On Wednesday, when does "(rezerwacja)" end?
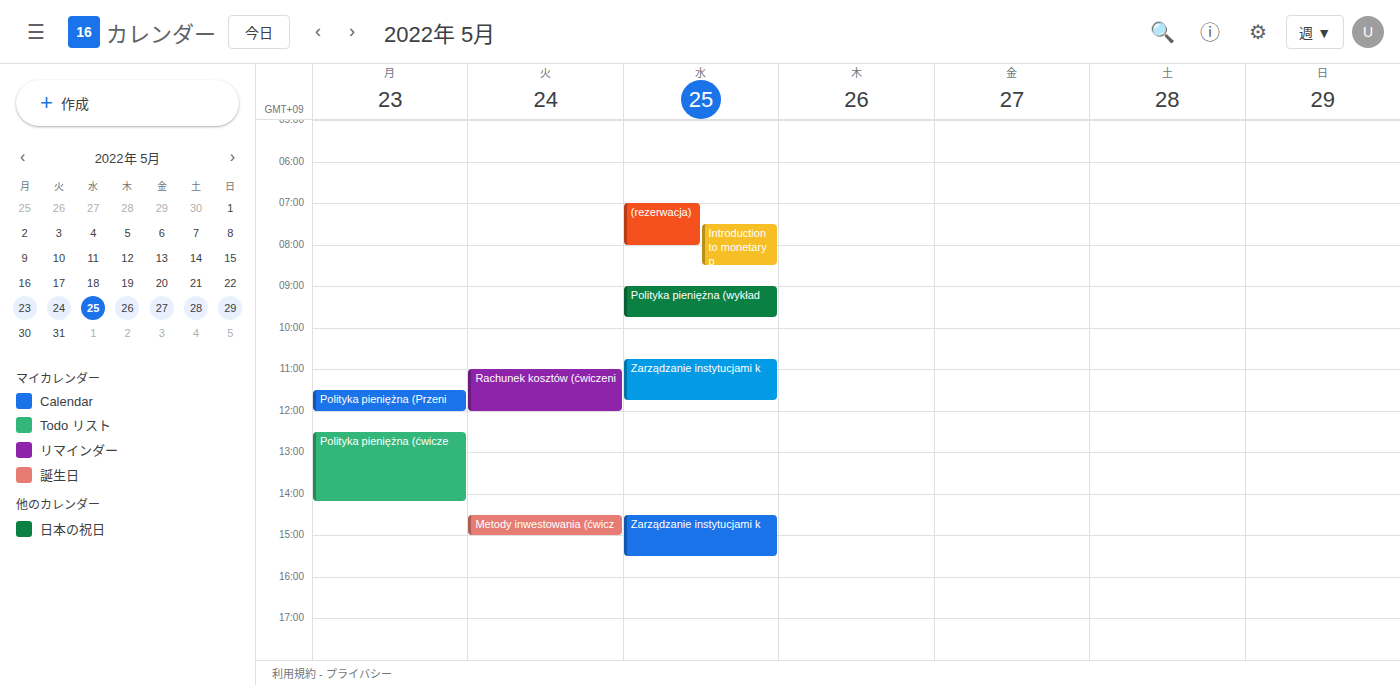
8:00 AM